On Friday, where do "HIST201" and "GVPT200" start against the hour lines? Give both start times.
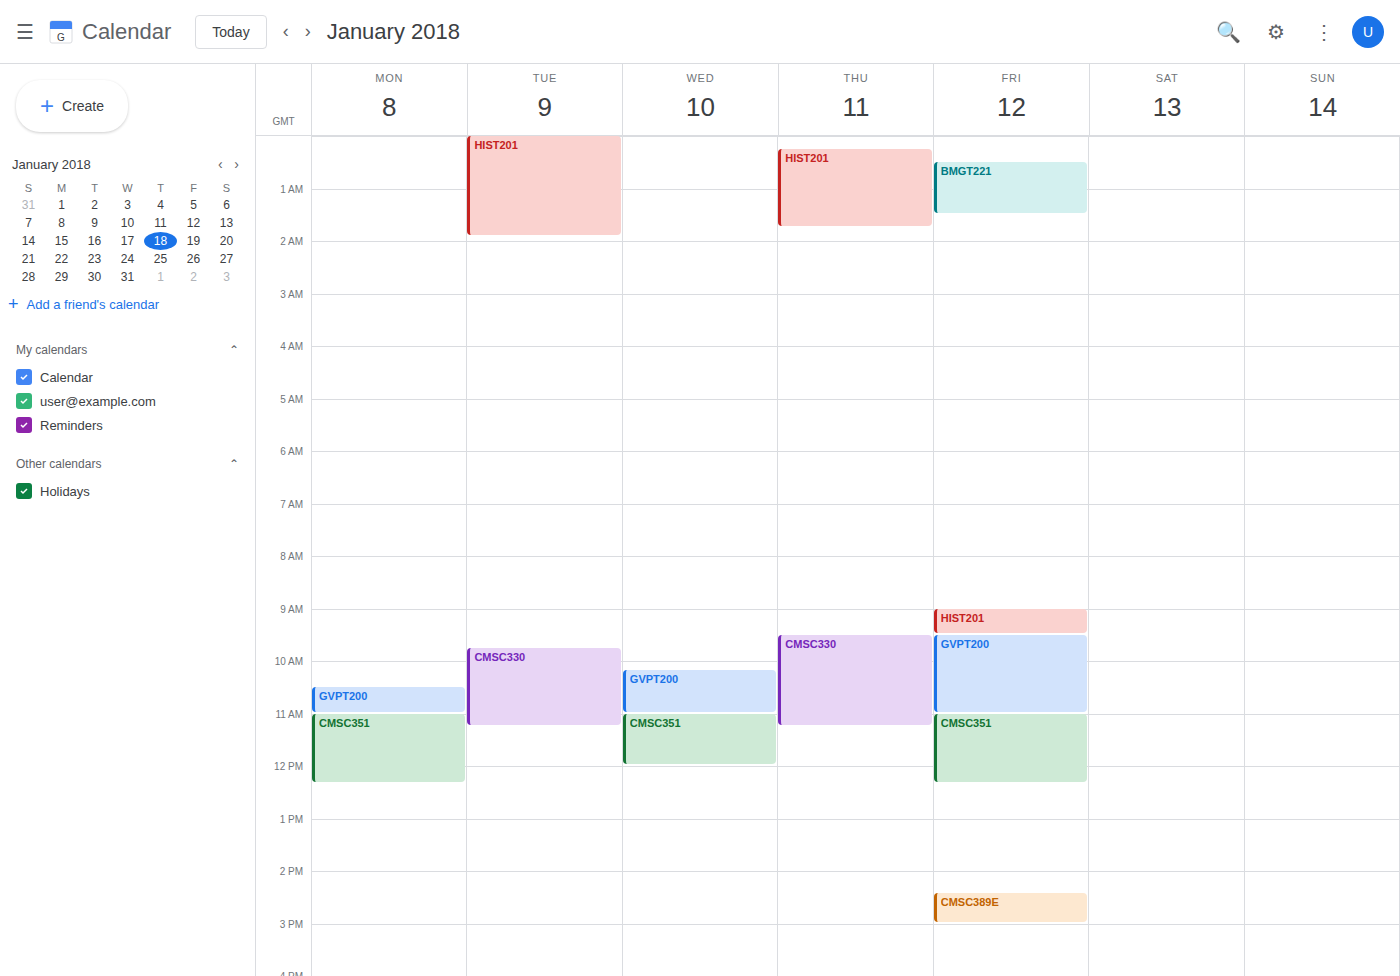
"HIST201": 9:00 AM, exactly on the 9 AM line. "GVPT200": 9:30 AM, halfway between the 9 AM and 10 AM lines.